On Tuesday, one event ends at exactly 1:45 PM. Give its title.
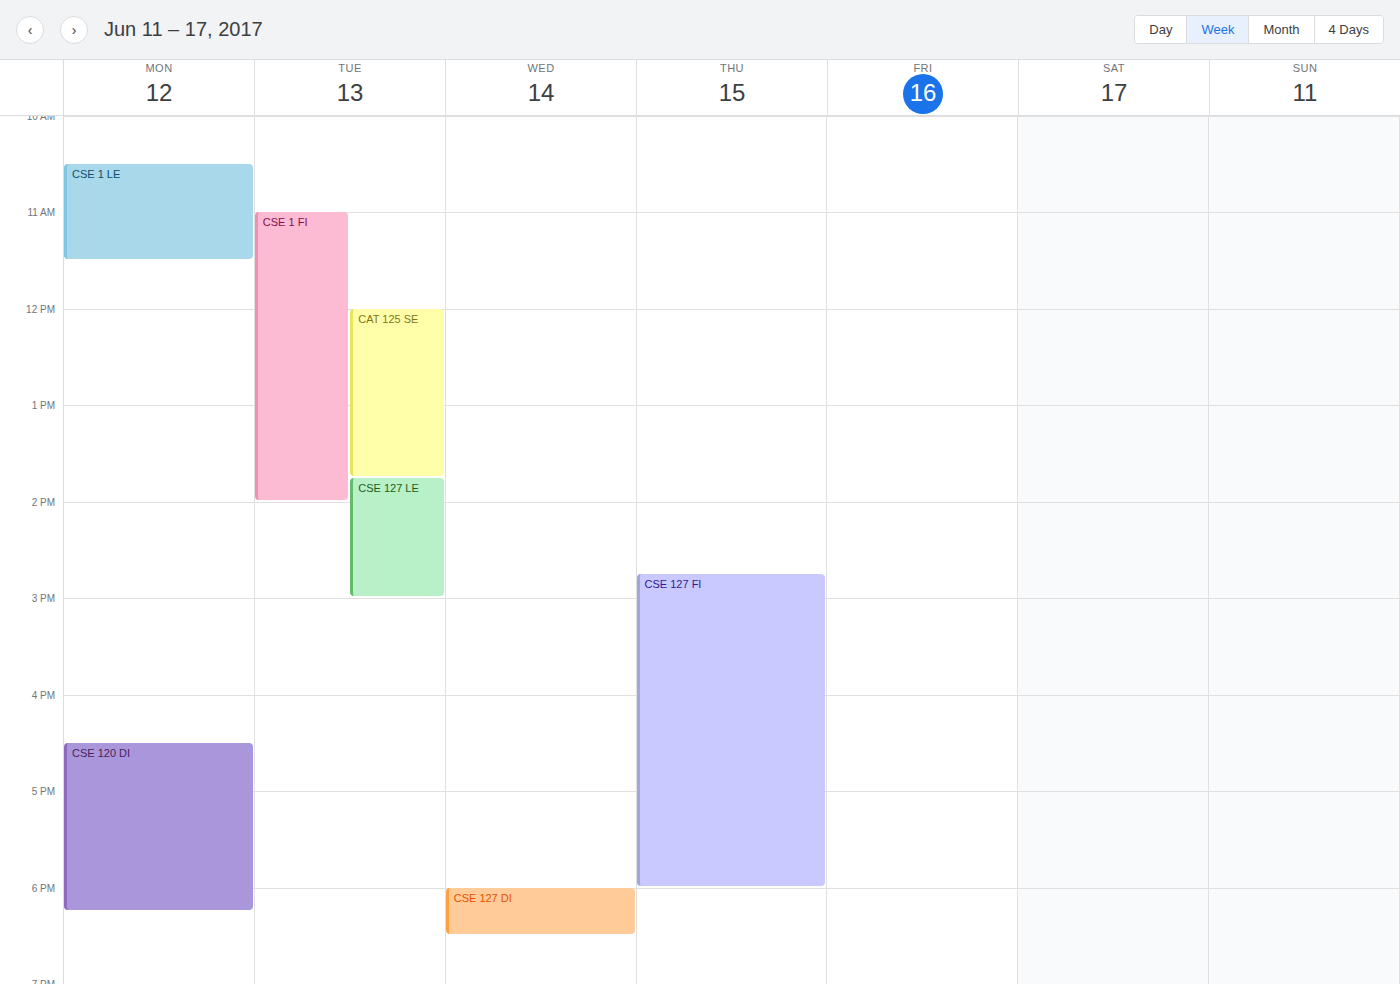
"CAT 125 SE"